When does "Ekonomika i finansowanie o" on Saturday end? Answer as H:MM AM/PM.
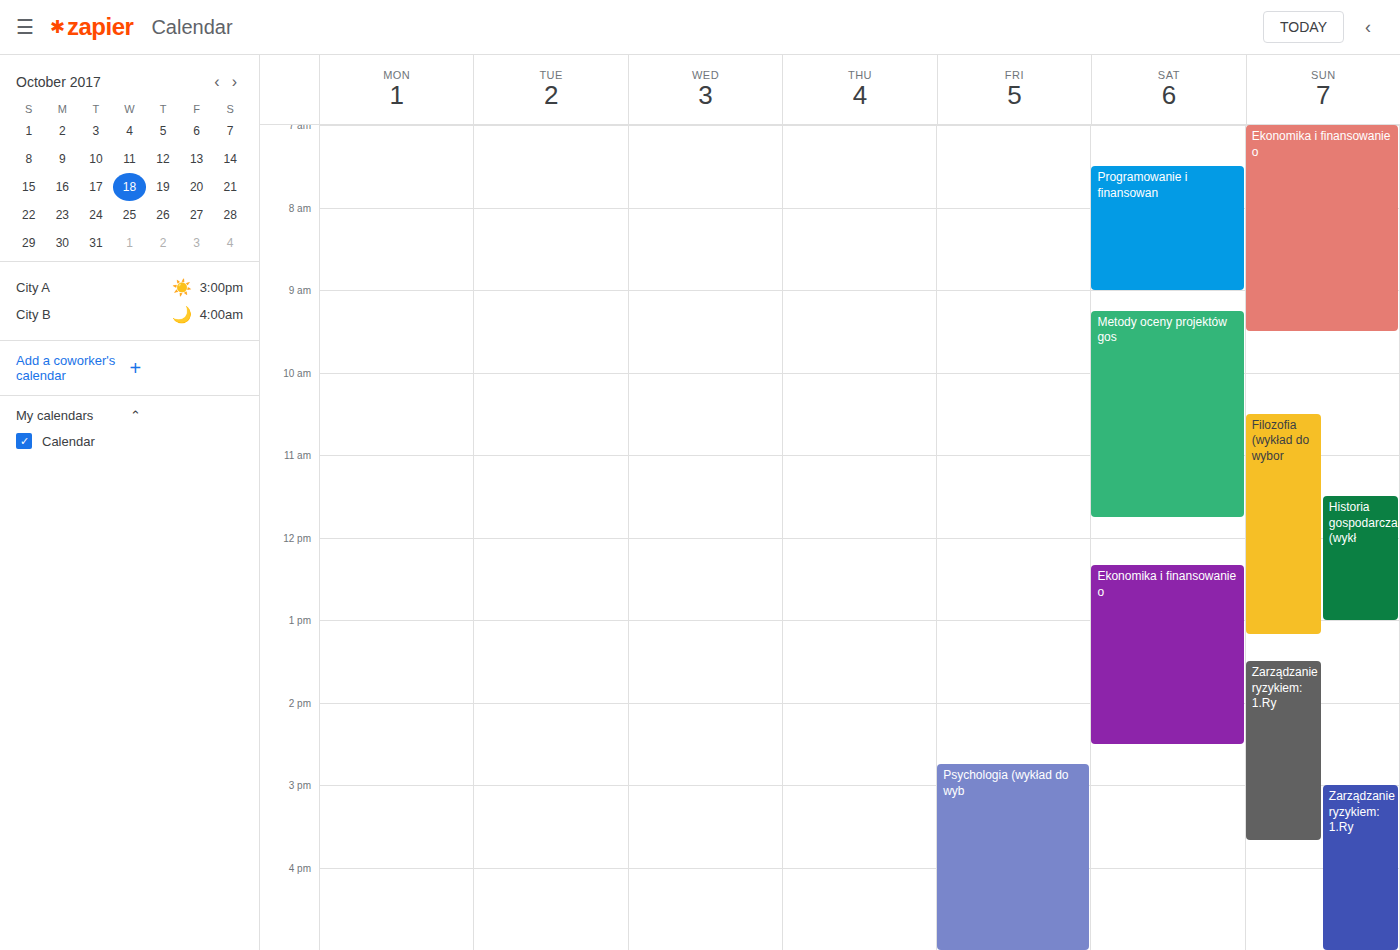
2:30 PM